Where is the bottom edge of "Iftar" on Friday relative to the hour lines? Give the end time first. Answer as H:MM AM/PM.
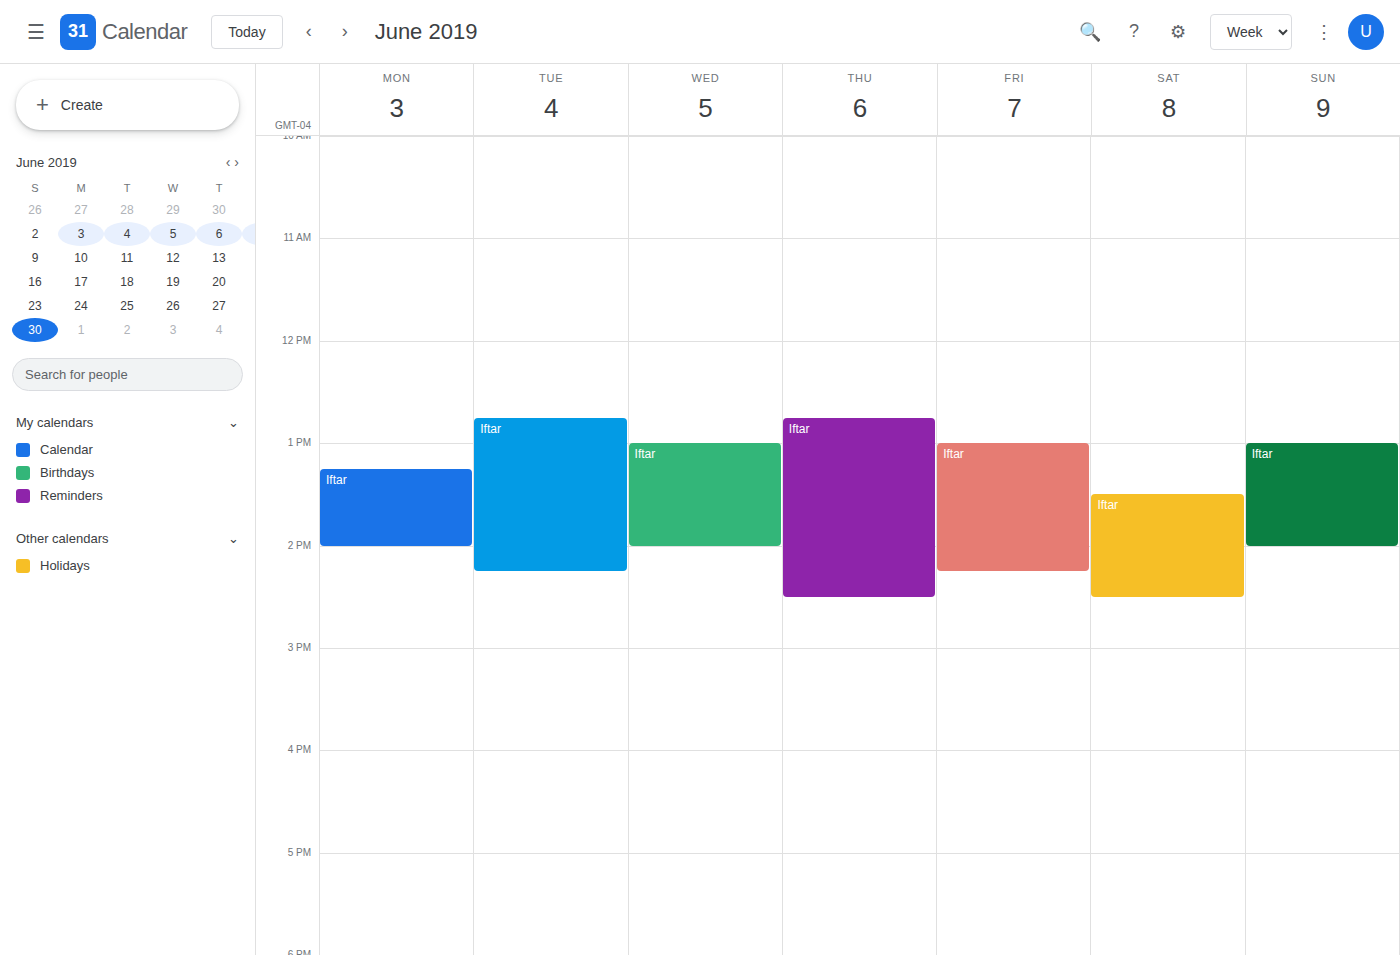
2:15 PM -- neither: a quarter of the way from the 2 PM line to the 3 PM line.